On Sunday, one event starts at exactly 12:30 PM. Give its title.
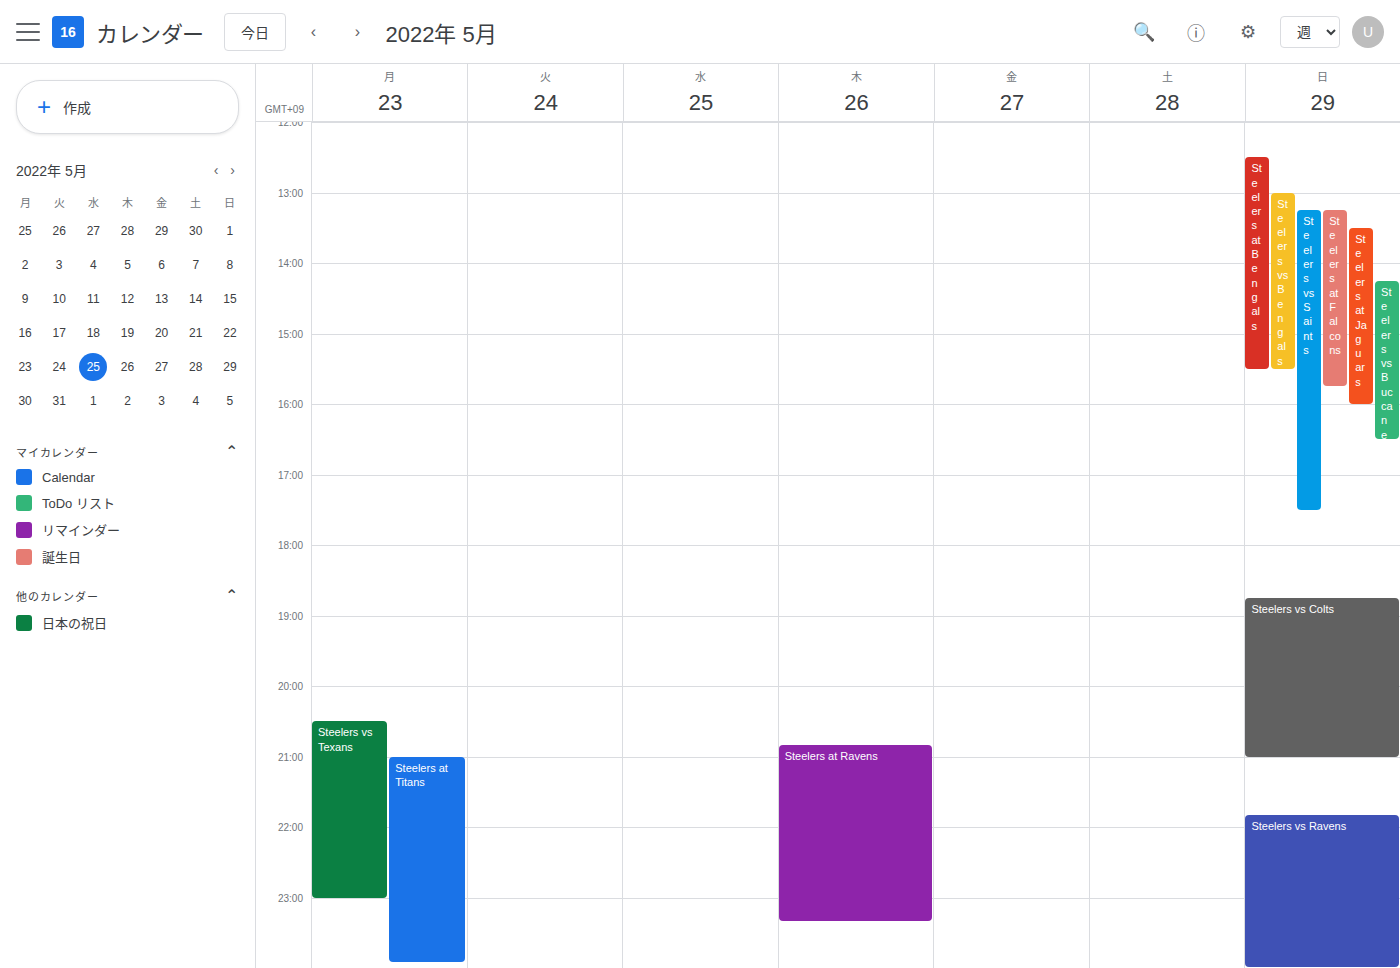
"Steelers at Bengals"